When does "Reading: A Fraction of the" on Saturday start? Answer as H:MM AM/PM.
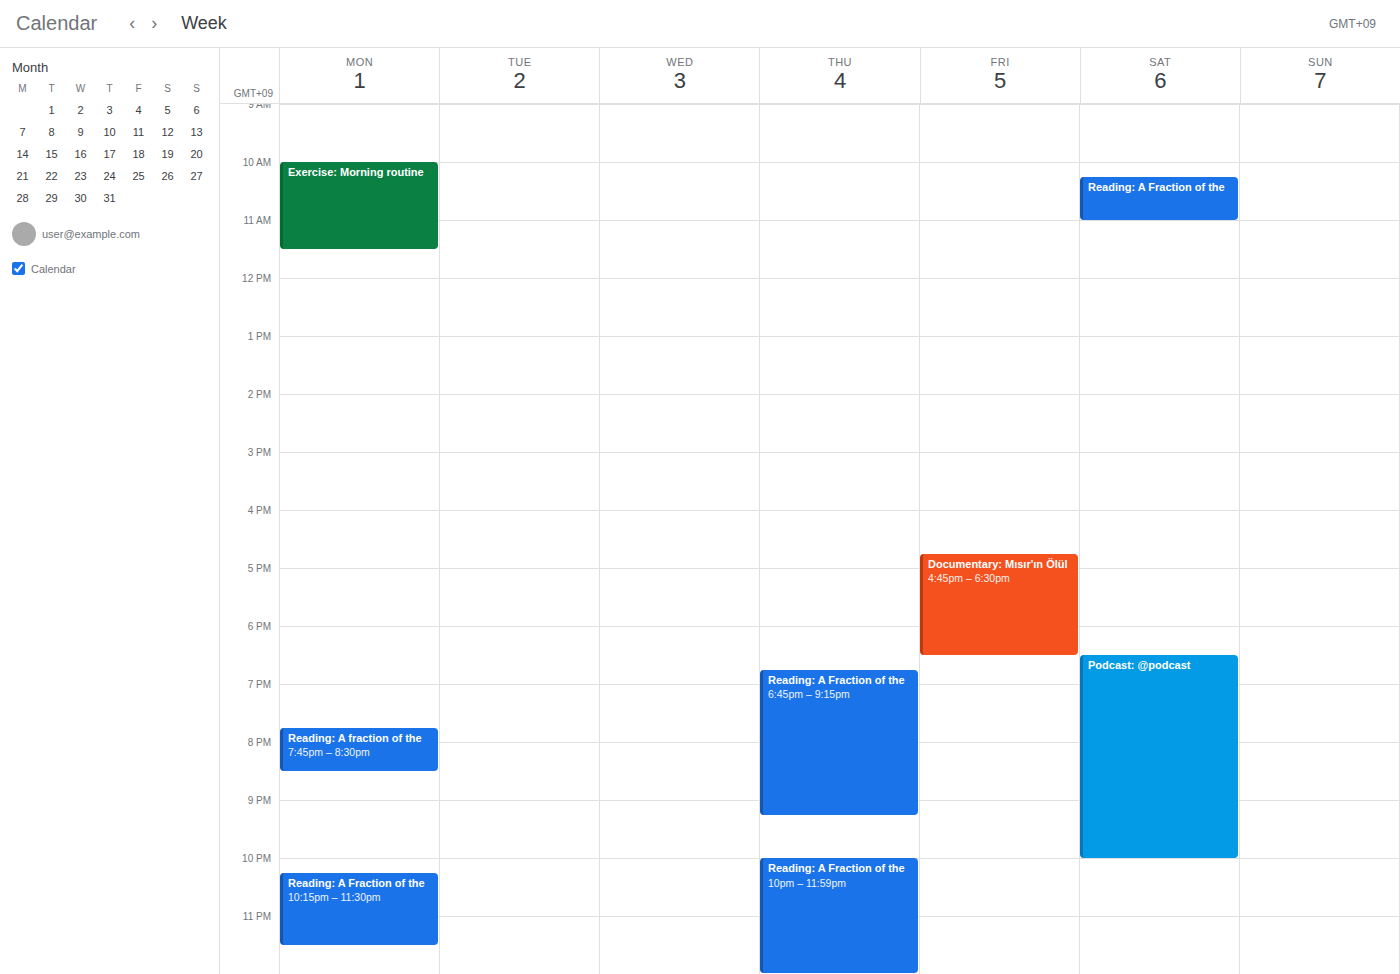
10:15 AM